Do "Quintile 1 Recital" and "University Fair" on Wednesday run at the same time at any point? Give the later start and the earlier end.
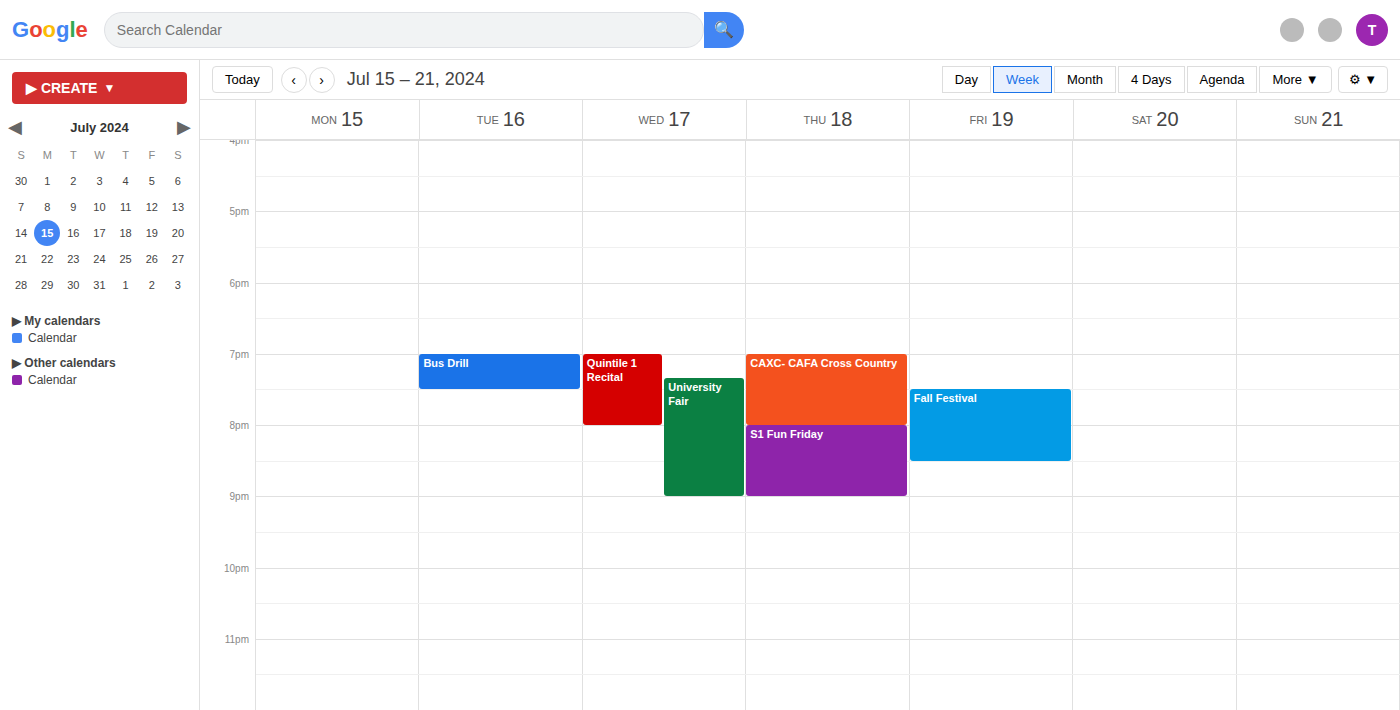
"University Fair" starts at 19:20, before "Quintile 1 Recital" ends at 20:00 -- they overlap.